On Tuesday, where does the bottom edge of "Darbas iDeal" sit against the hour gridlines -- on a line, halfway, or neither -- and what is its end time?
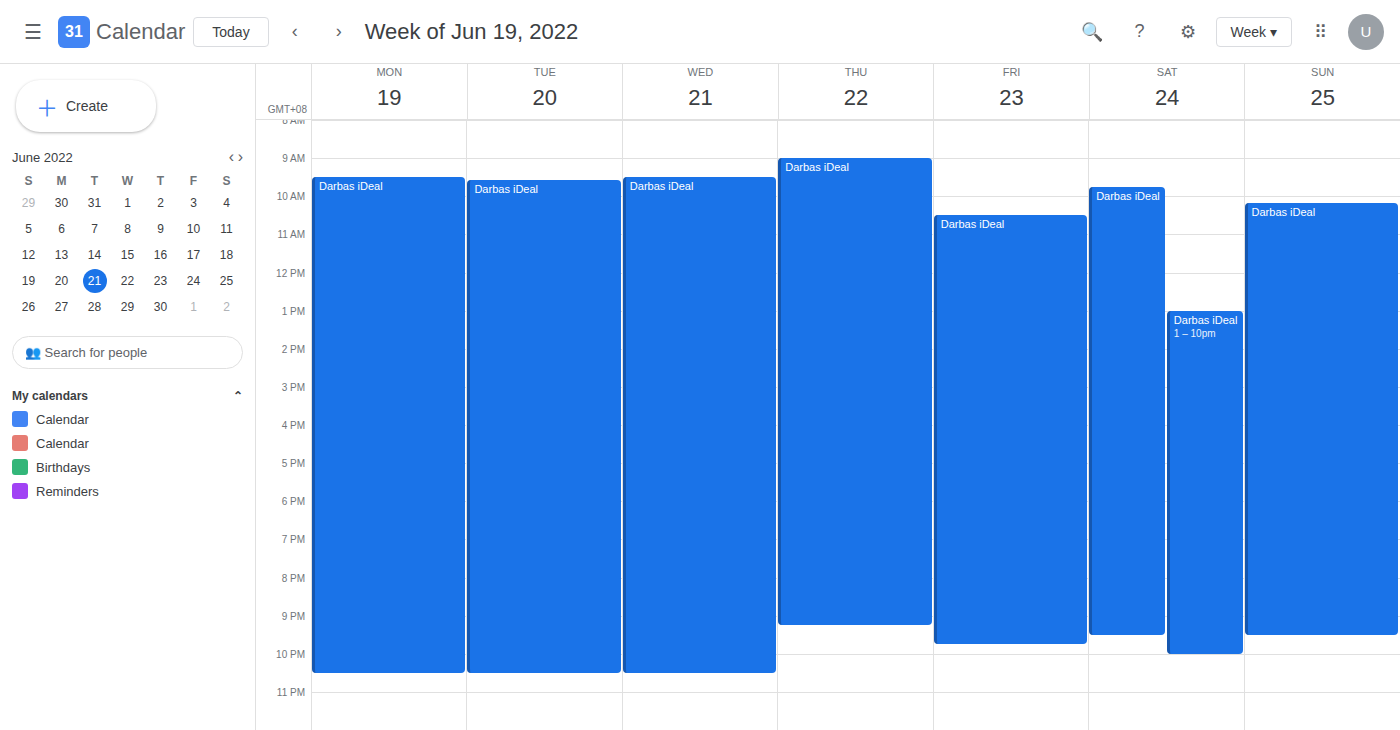
22:30 -- halfway between the 22:00 and 23:00 lines.